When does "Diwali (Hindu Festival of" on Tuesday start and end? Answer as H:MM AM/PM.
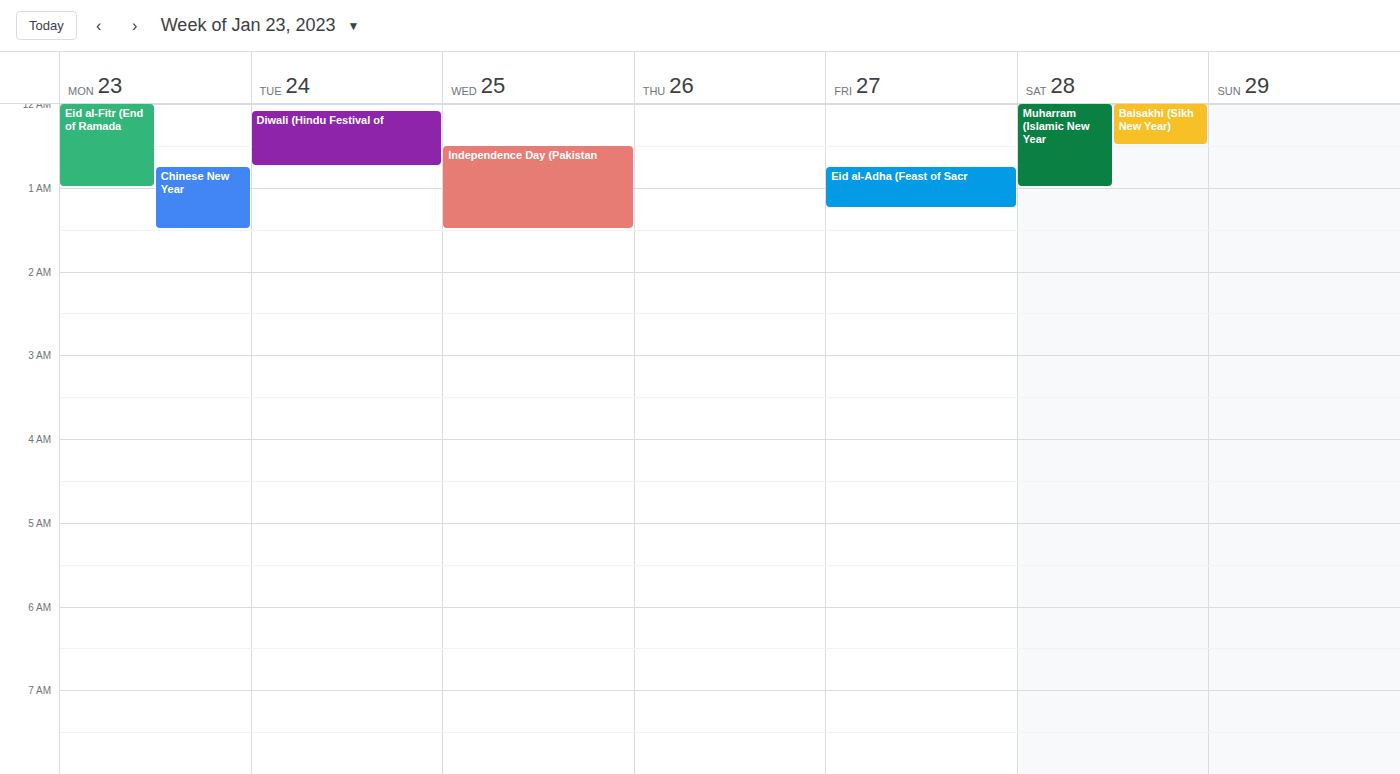
12:05 AM to 12:45 AM